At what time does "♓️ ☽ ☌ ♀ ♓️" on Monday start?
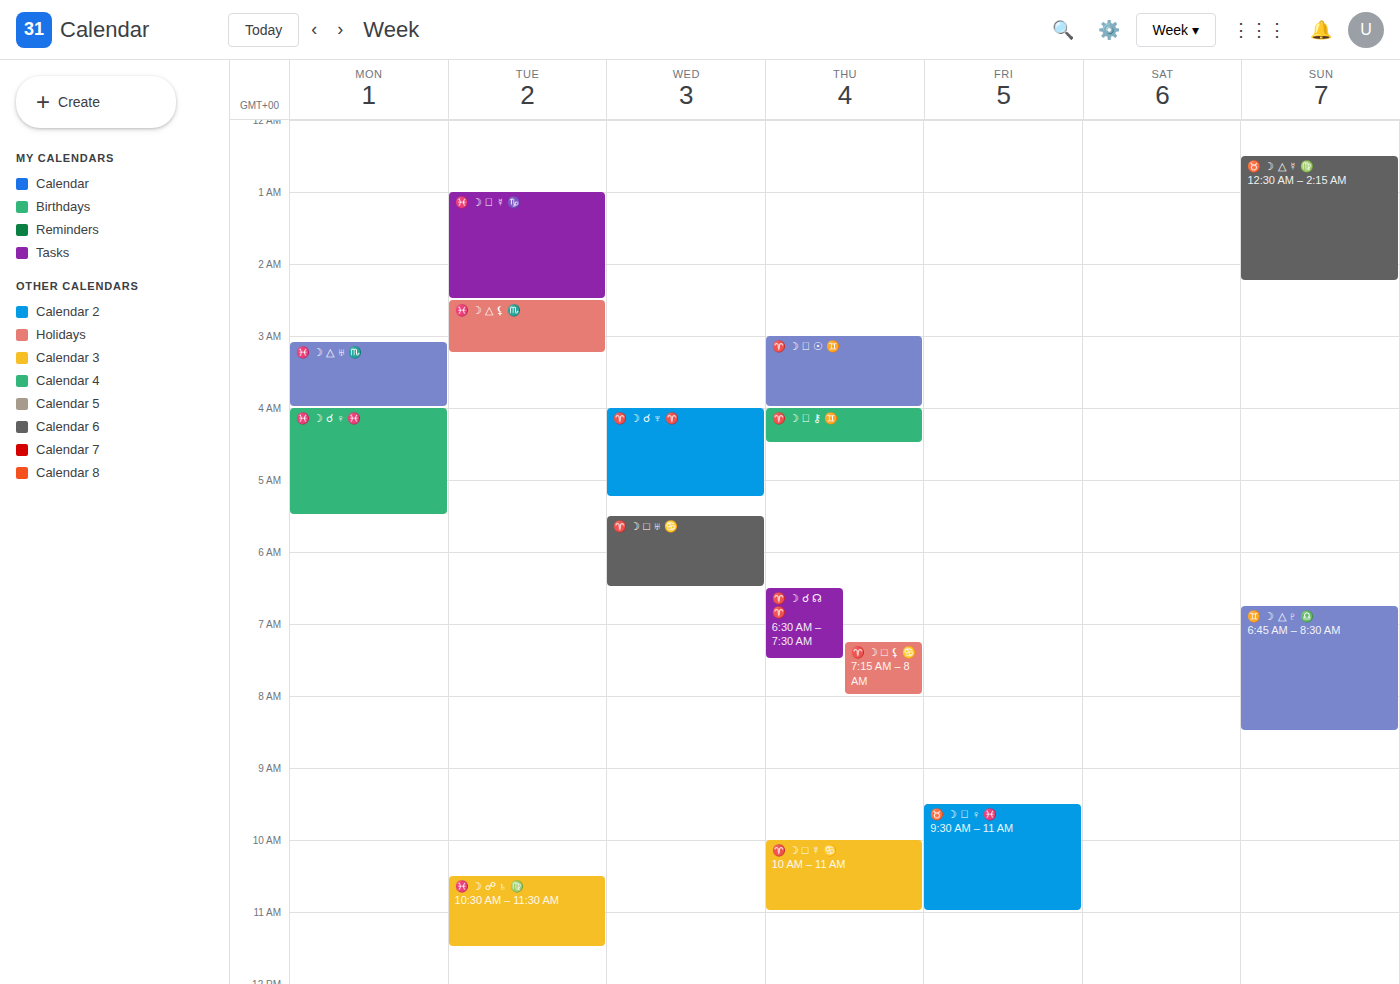
4:00 AM